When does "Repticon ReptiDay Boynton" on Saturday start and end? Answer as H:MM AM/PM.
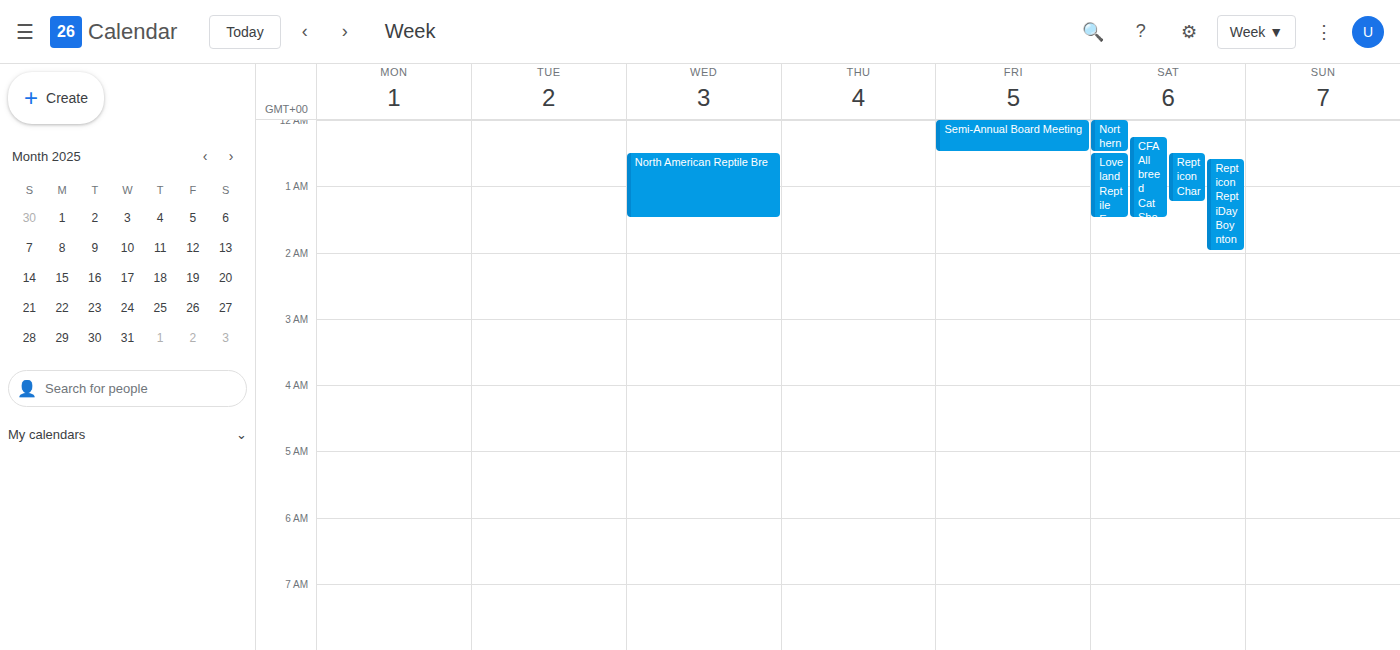
12:35 AM to 2:00 AM